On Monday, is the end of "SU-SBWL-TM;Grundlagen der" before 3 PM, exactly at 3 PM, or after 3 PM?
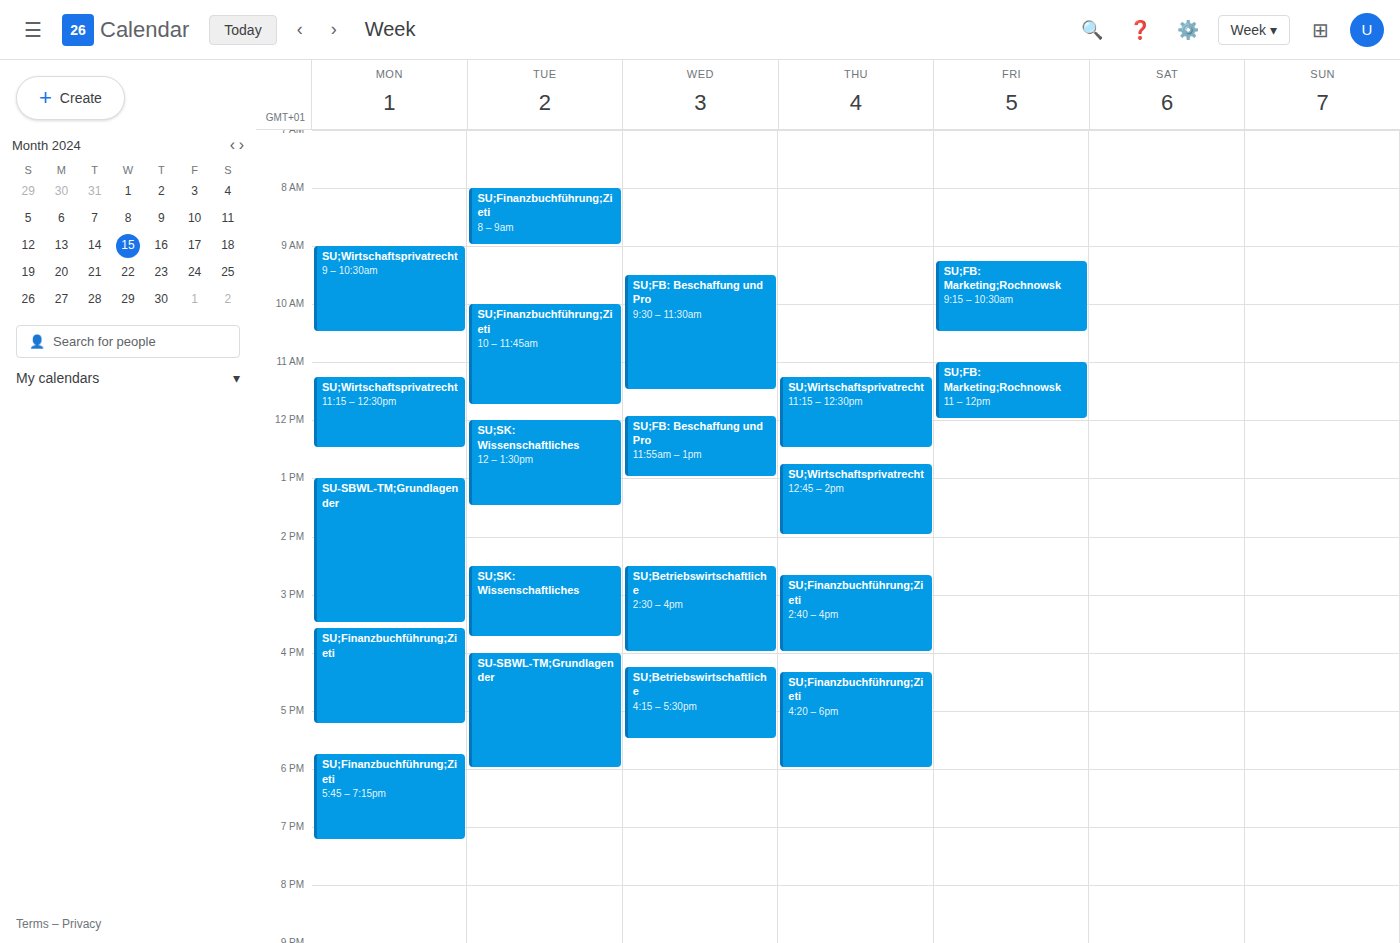
3:30 PM -- after 3 PM, 30 minutes below the 3 PM line.